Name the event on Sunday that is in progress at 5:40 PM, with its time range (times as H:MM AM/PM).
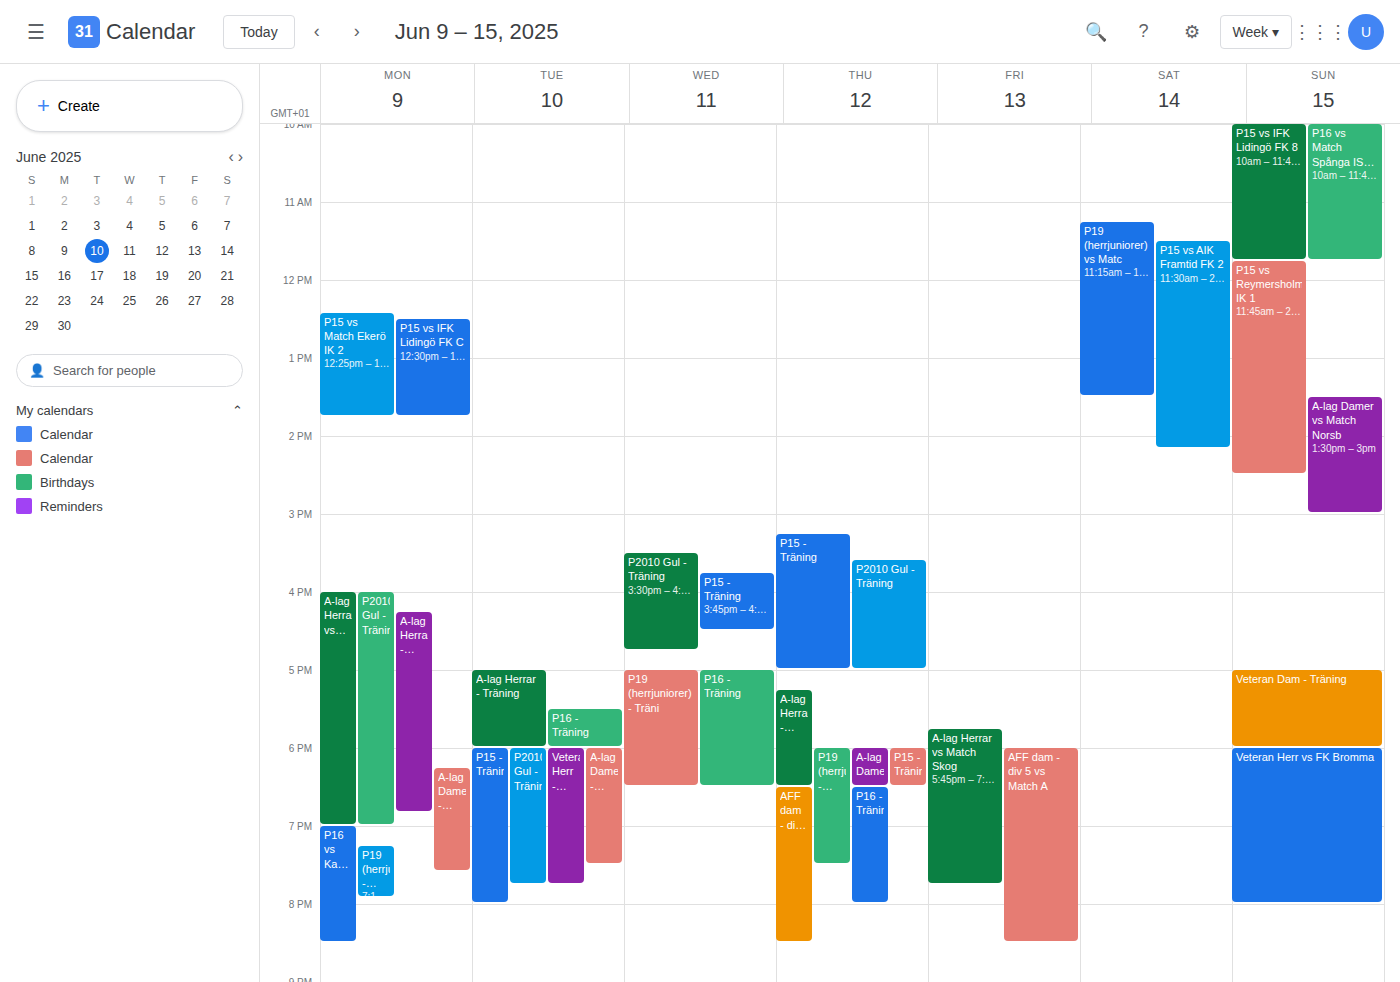
"Veteran Dam - Träning", 5:00 PM to 6:00 PM